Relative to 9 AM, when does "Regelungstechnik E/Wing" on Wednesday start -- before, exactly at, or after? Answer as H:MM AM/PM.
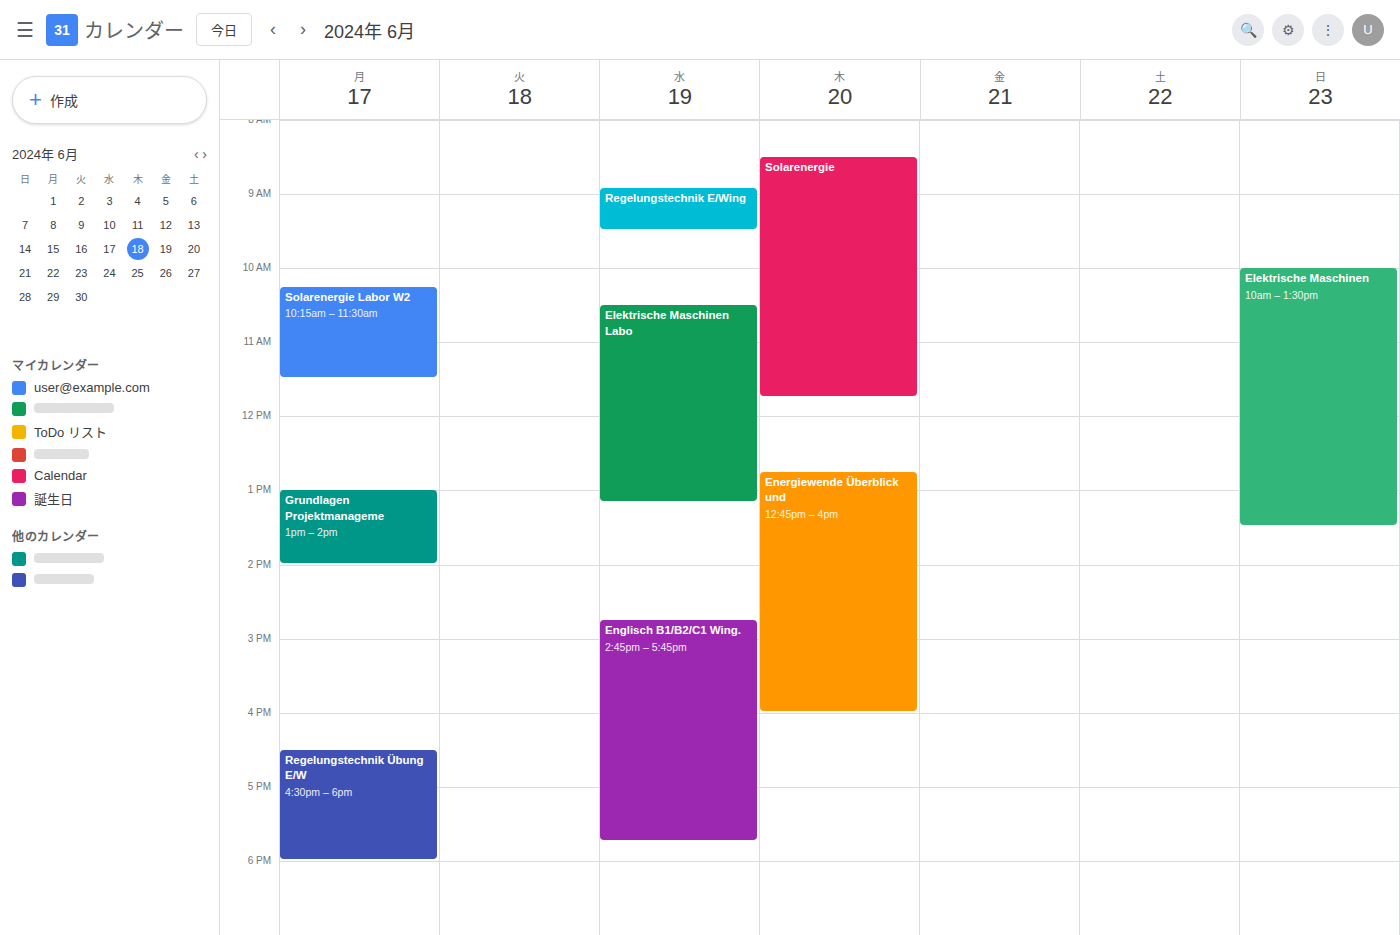
8:55 AM -- before 9 AM, 5 minutes above the 9 AM line.